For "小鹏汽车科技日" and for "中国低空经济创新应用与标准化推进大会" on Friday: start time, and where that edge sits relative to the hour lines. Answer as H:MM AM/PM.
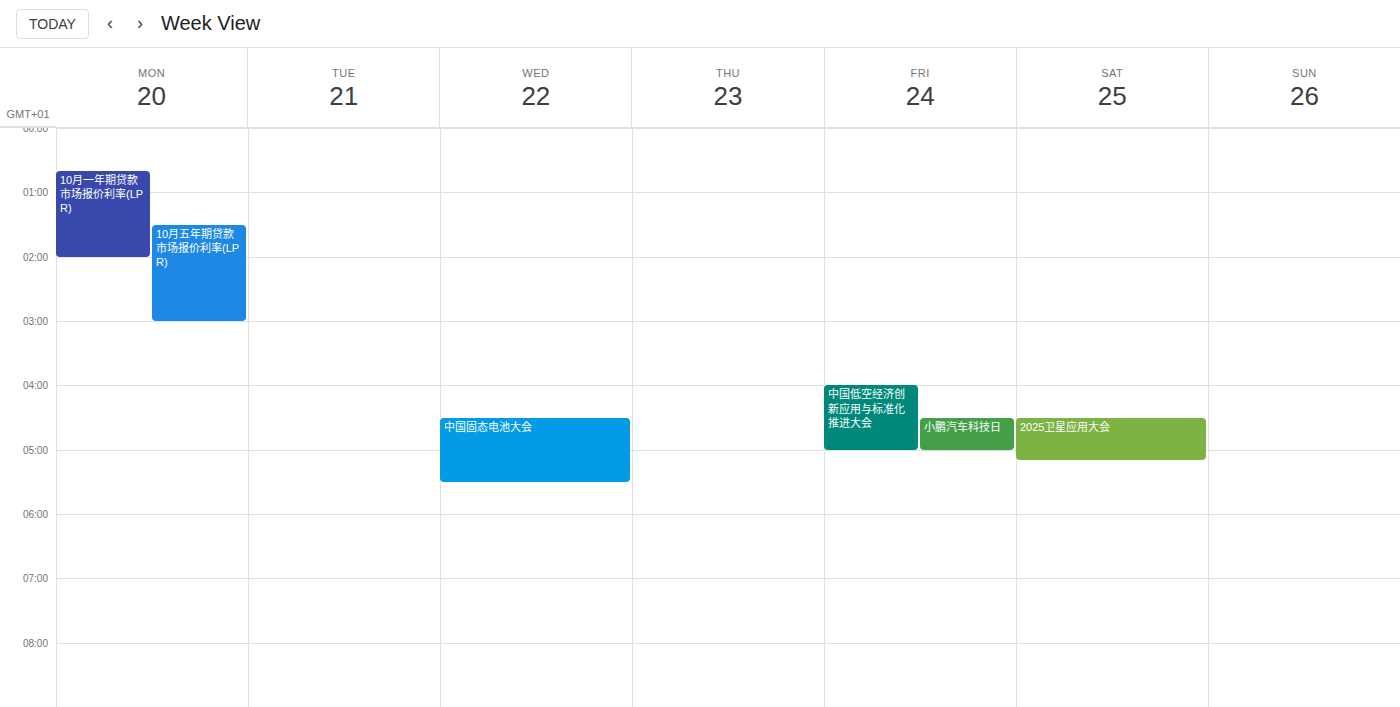
"小鹏汽车科技日": 4:30 AM, halfway between the 4 AM and 5 AM lines. "中国低空经济创新应用与标准化推进大会": 4:00 AM, exactly on the 4 AM line.